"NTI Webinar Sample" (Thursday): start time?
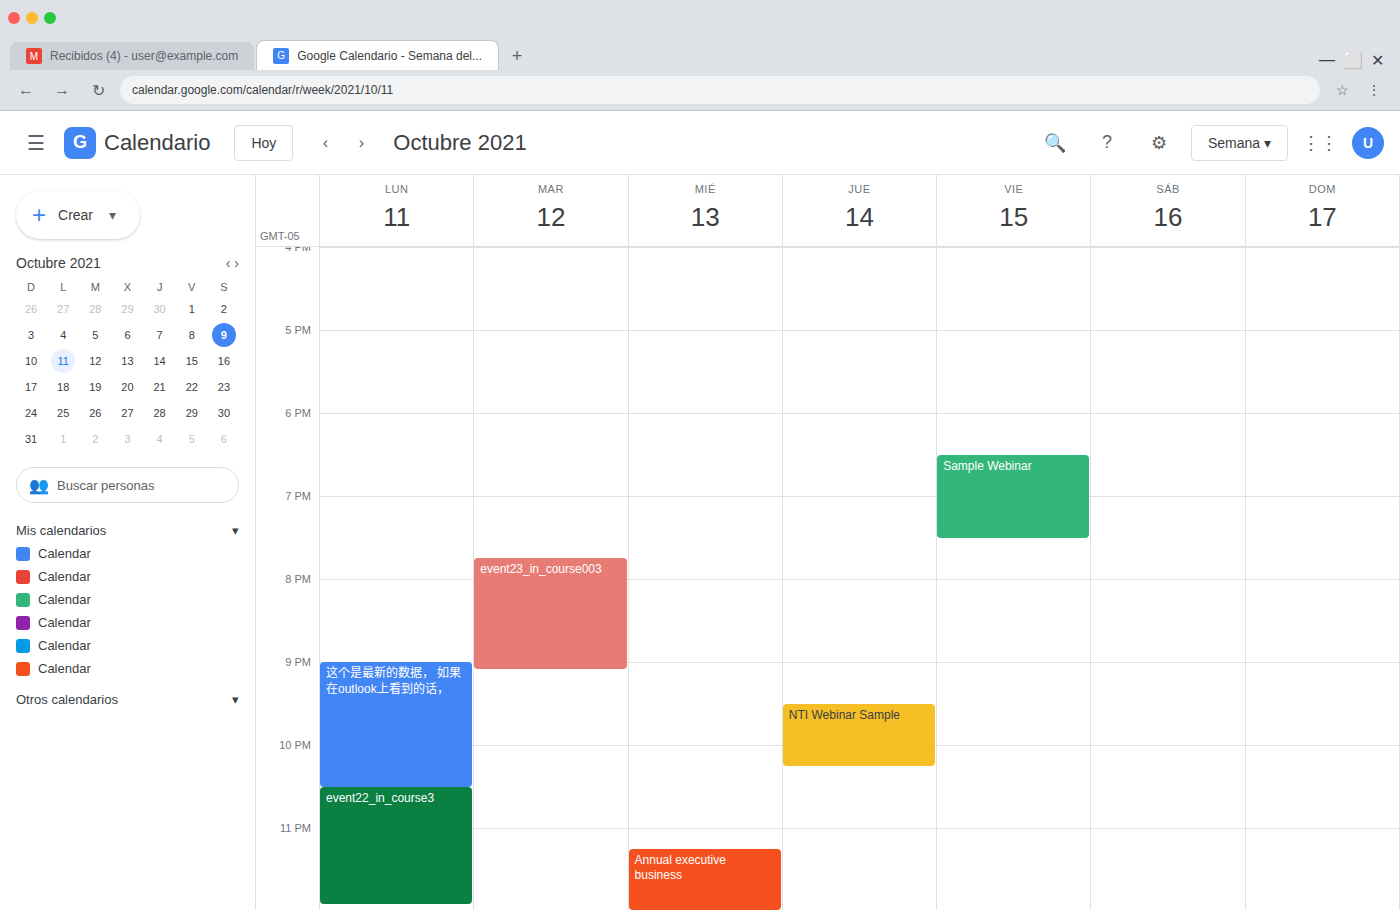
21:30